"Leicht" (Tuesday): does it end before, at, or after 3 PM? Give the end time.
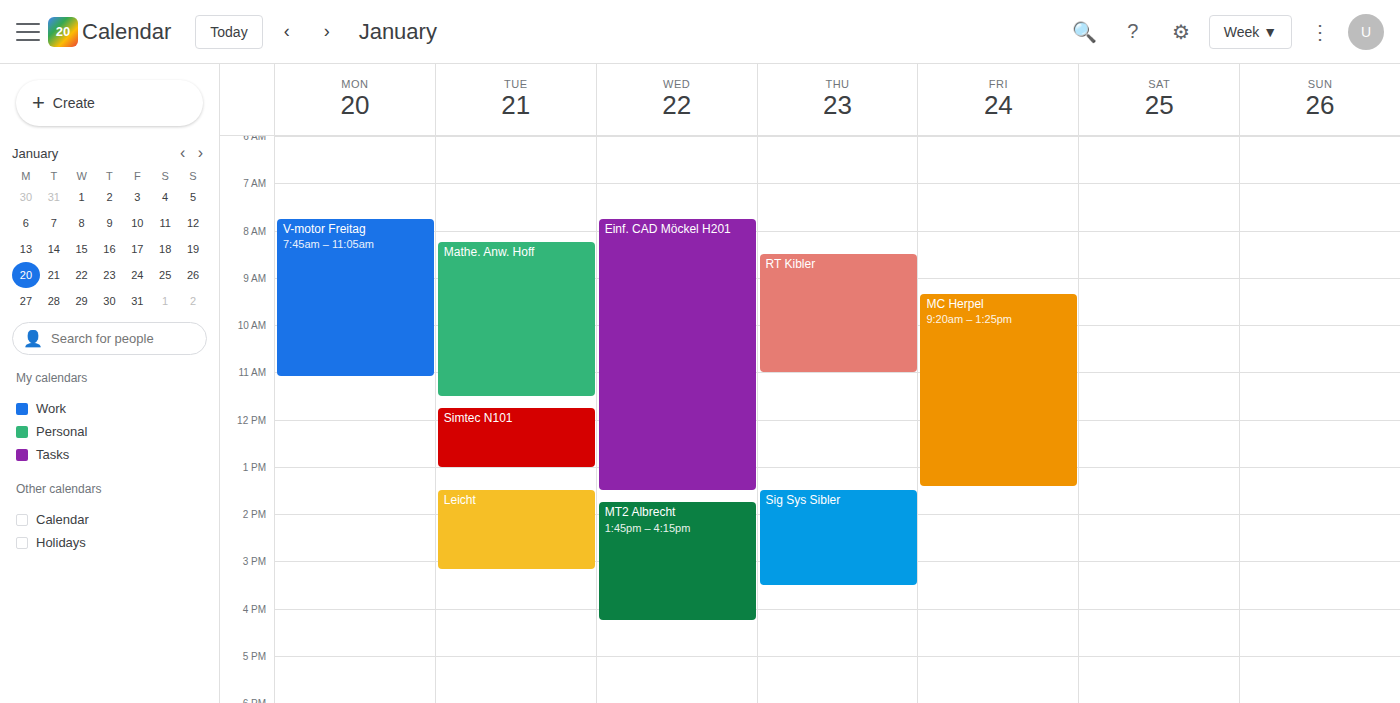
3:10 PM -- after 3 PM, 10 minutes below the 3 PM line.